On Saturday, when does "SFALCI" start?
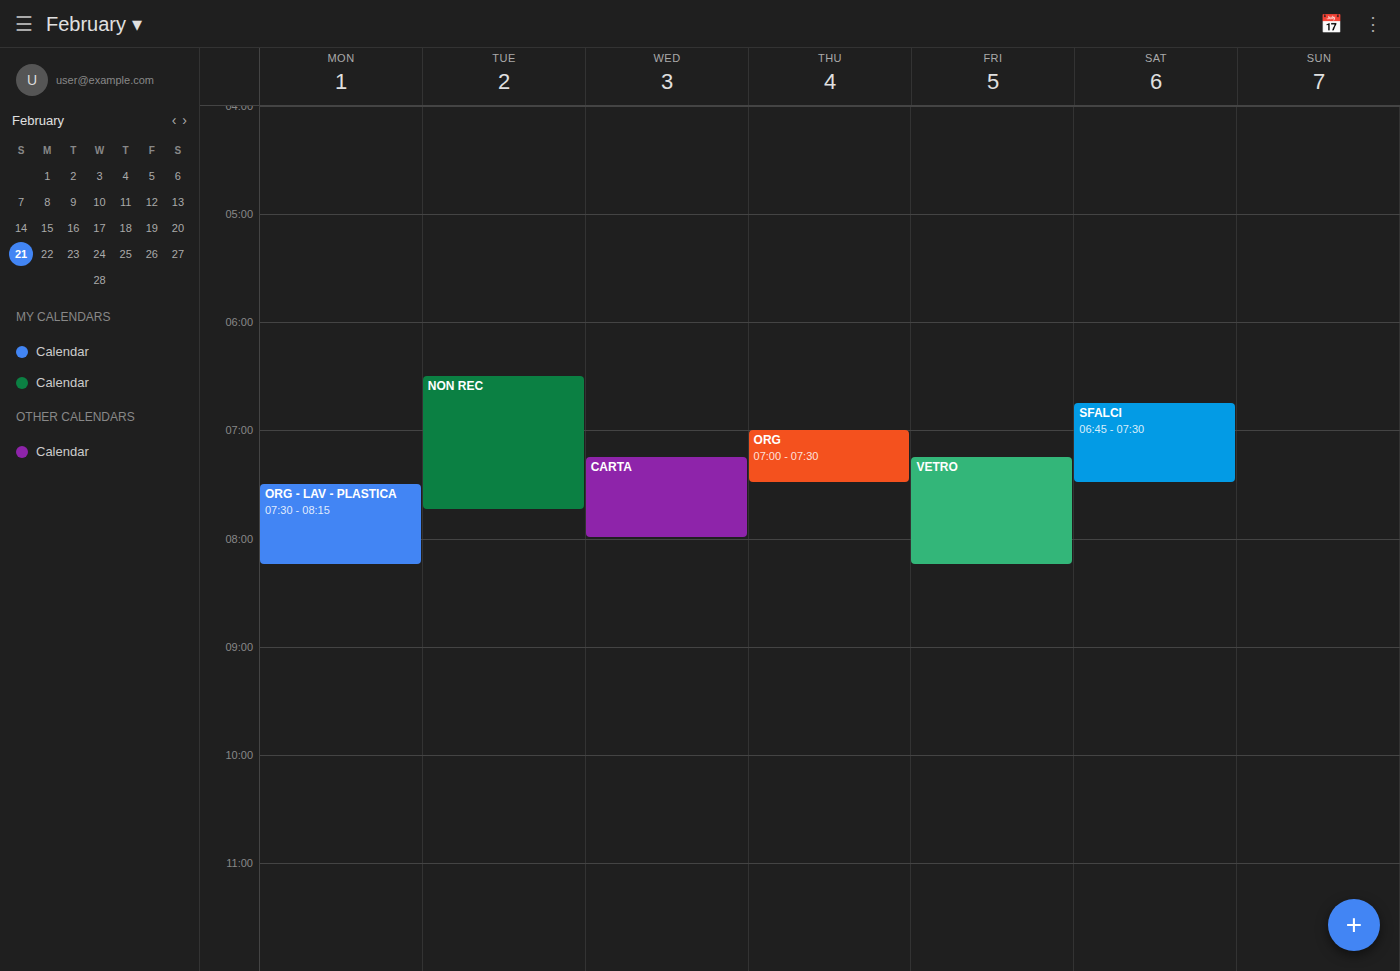
06:45